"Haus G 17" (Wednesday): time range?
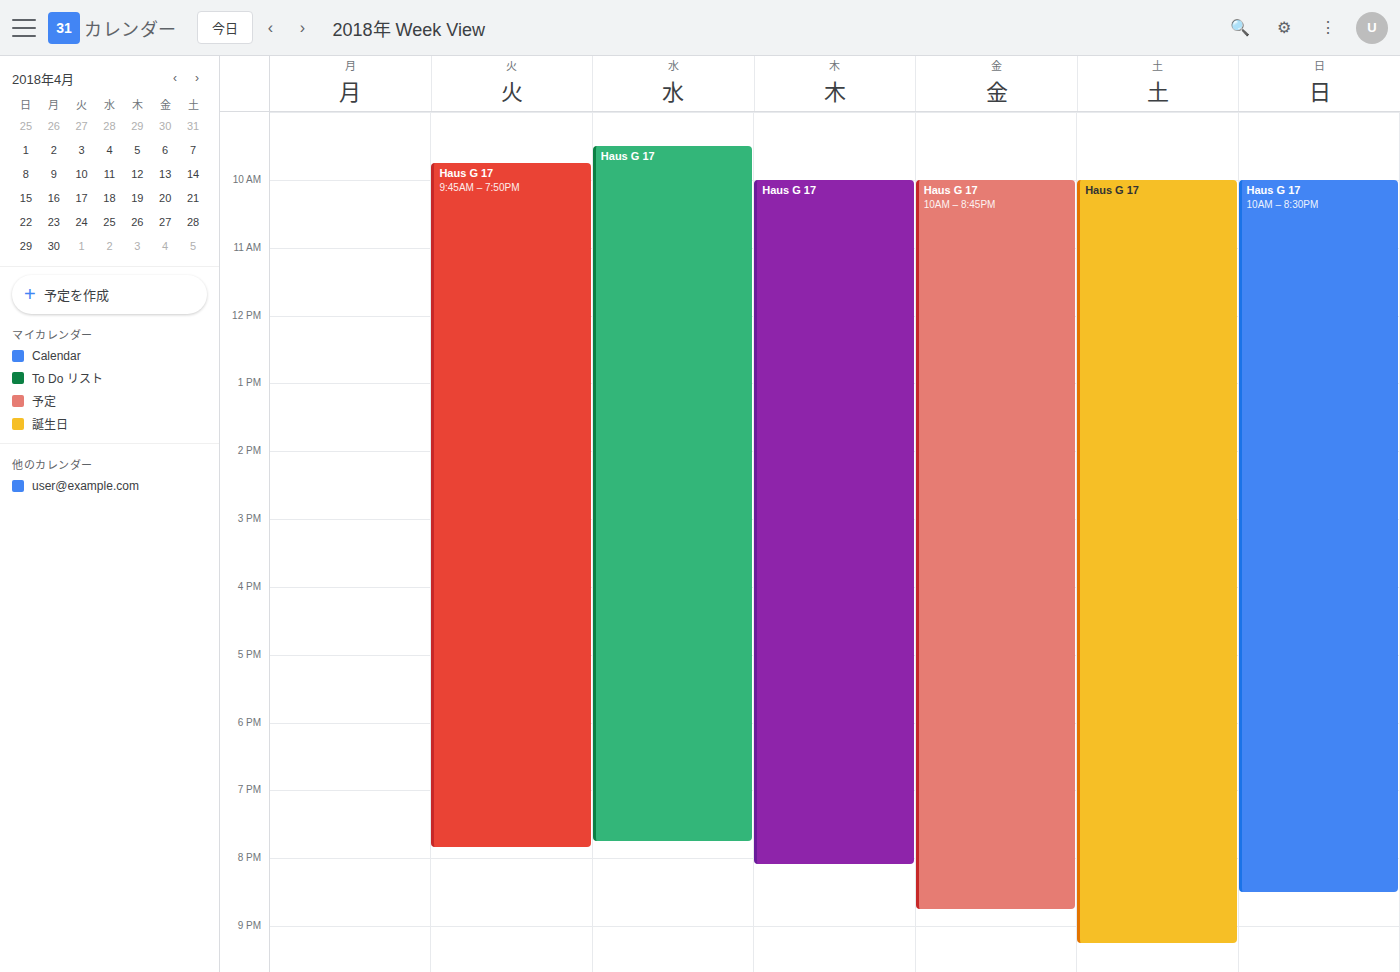
9:30 AM to 7:45 PM